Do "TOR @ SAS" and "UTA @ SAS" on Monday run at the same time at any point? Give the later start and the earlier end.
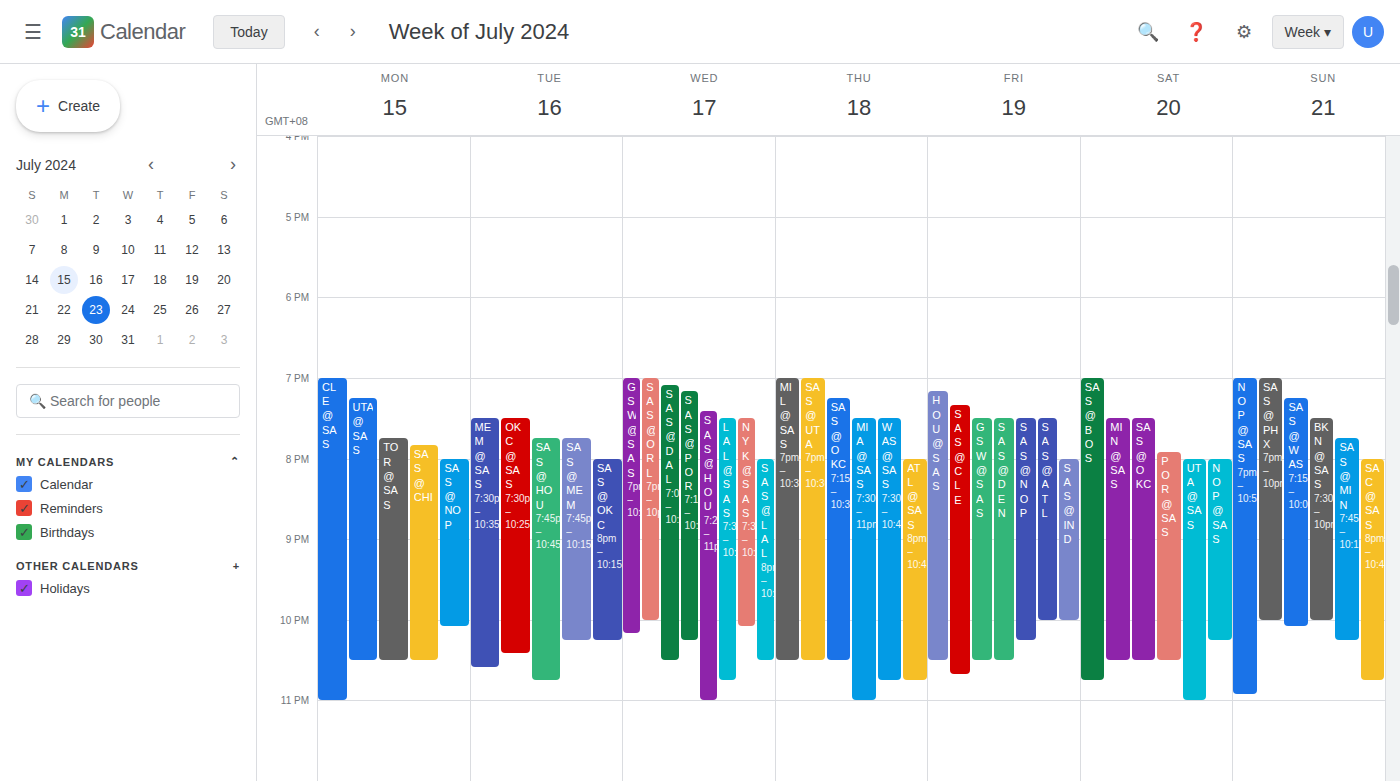
"TOR @ SAS" runs 7:45 PM to 10:30 PM, inside "UTA @ SAS" -- they overlap.